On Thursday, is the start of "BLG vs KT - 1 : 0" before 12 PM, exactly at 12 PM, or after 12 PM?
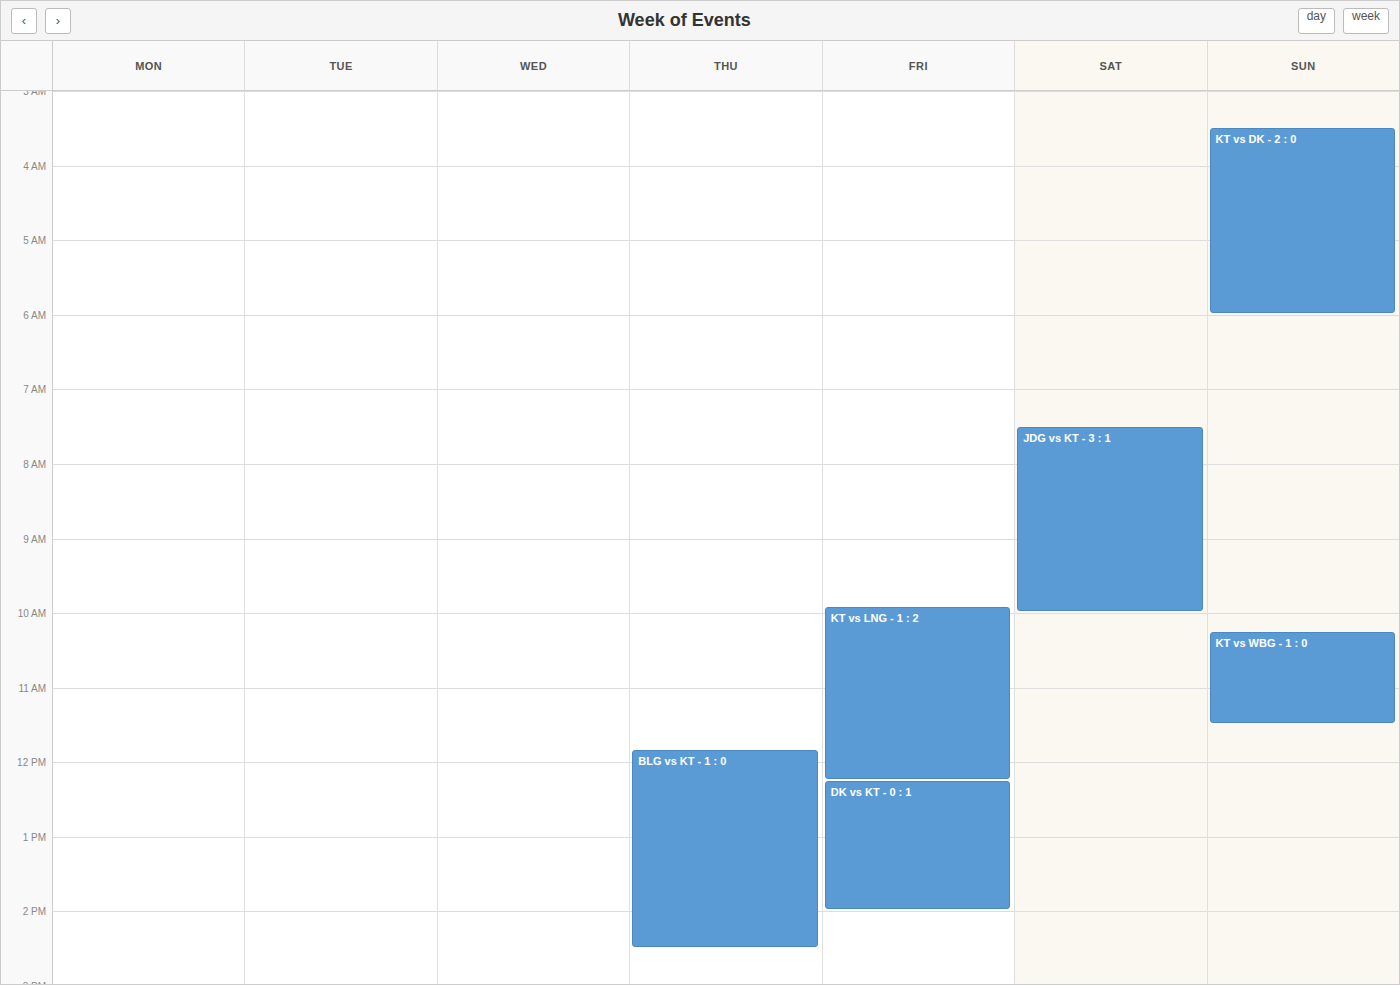
11:50 AM -- before 12 PM, 10 minutes above the 12 PM line.